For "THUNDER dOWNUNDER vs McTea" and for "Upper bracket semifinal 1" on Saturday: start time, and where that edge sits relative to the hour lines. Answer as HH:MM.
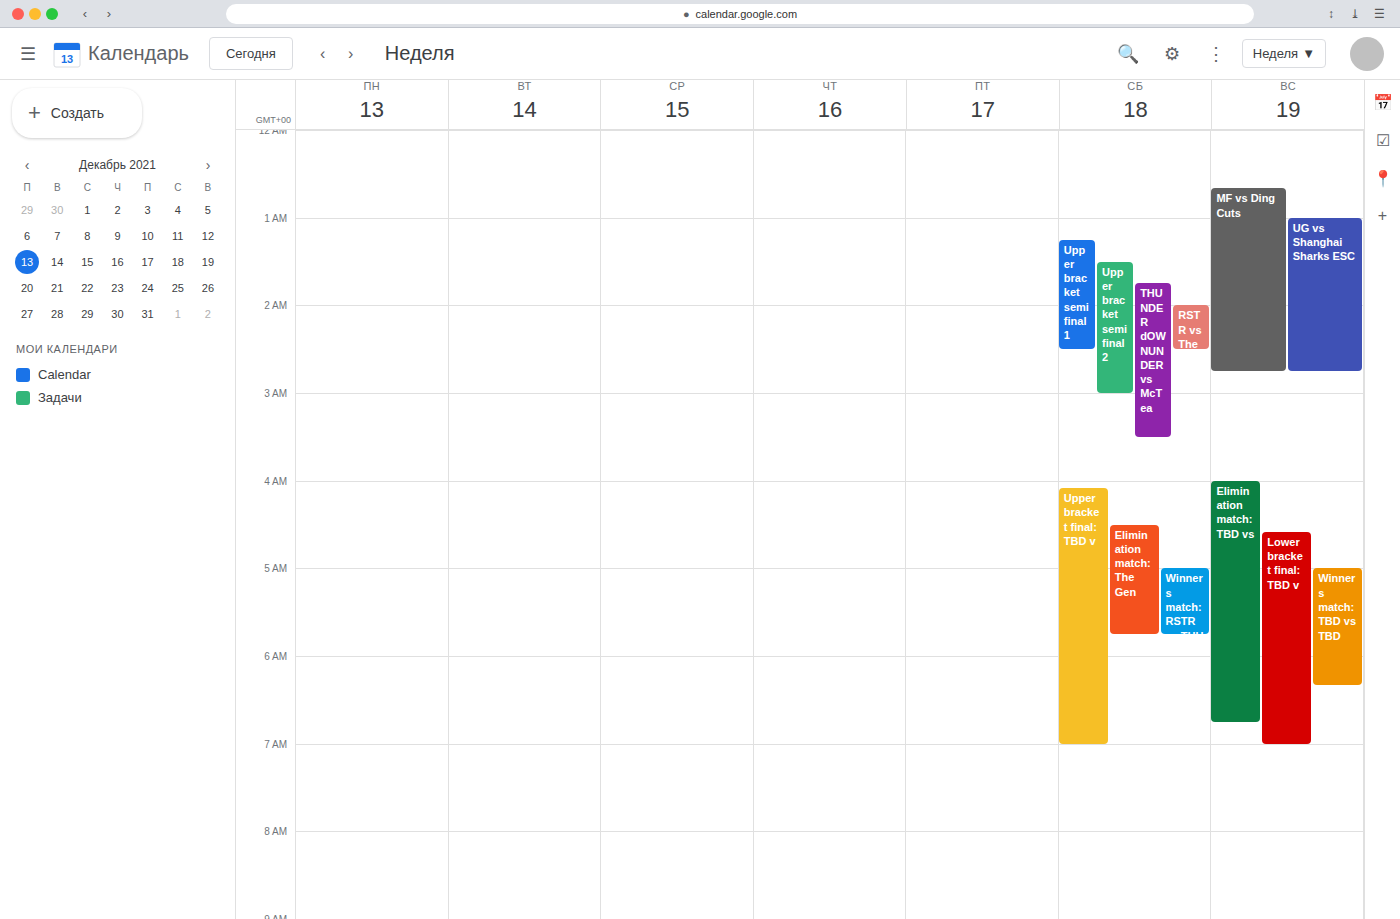
"THUNDER dOWNUNDER vs McTea": 01:45, neither: three quarters of the way from the 01:00 line to the 02:00 line. "Upper bracket semifinal 1": 01:15, neither: a quarter of the way from the 01:00 line to the 02:00 line.